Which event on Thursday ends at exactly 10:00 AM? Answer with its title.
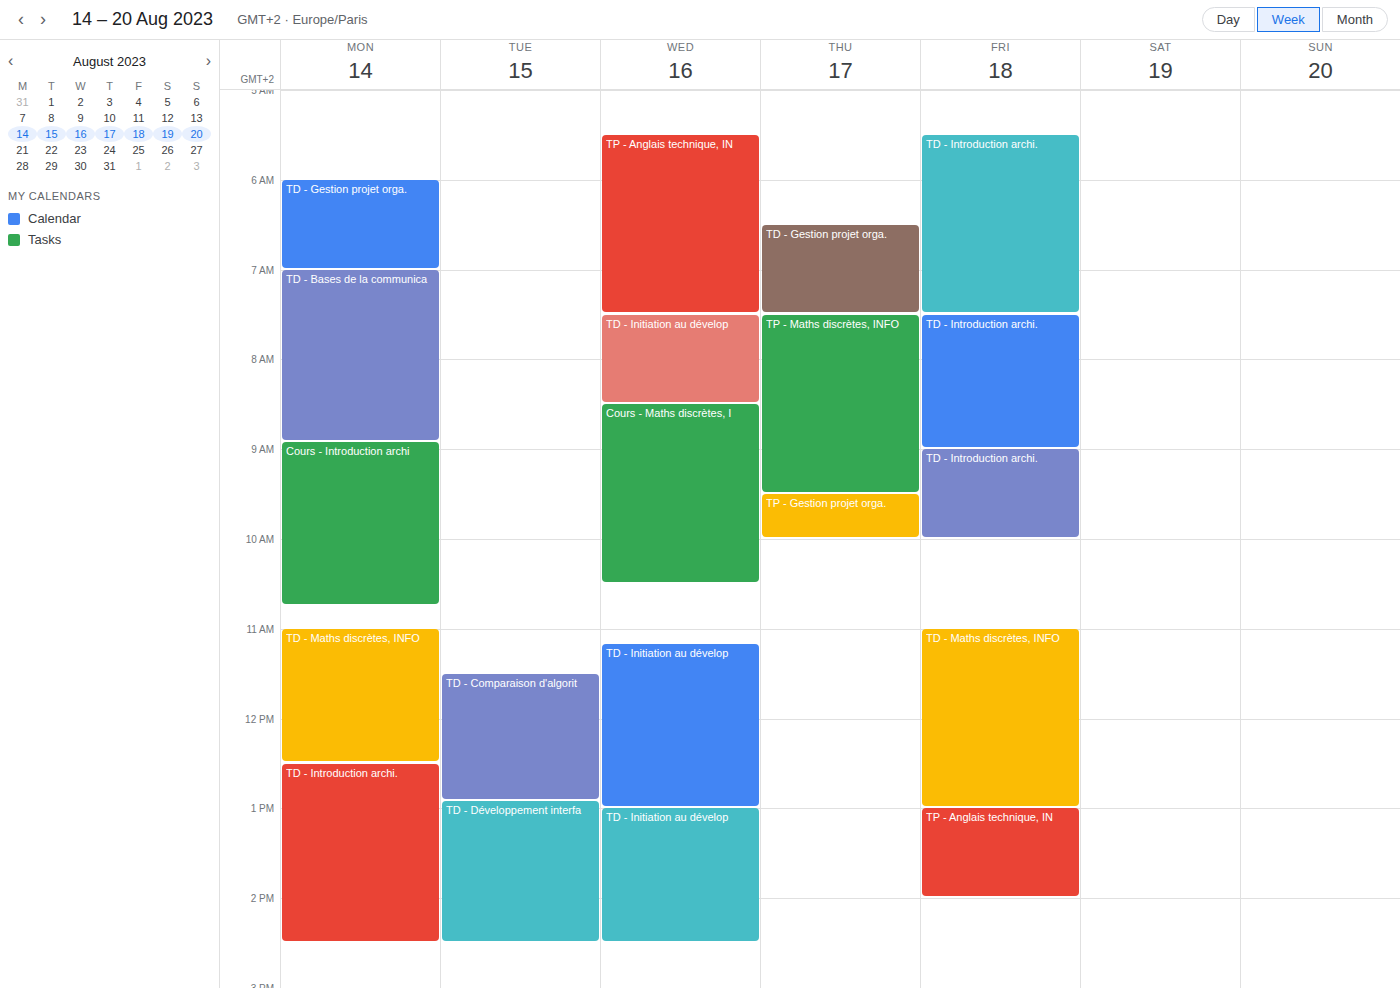
"TP - Gestion projet orga."